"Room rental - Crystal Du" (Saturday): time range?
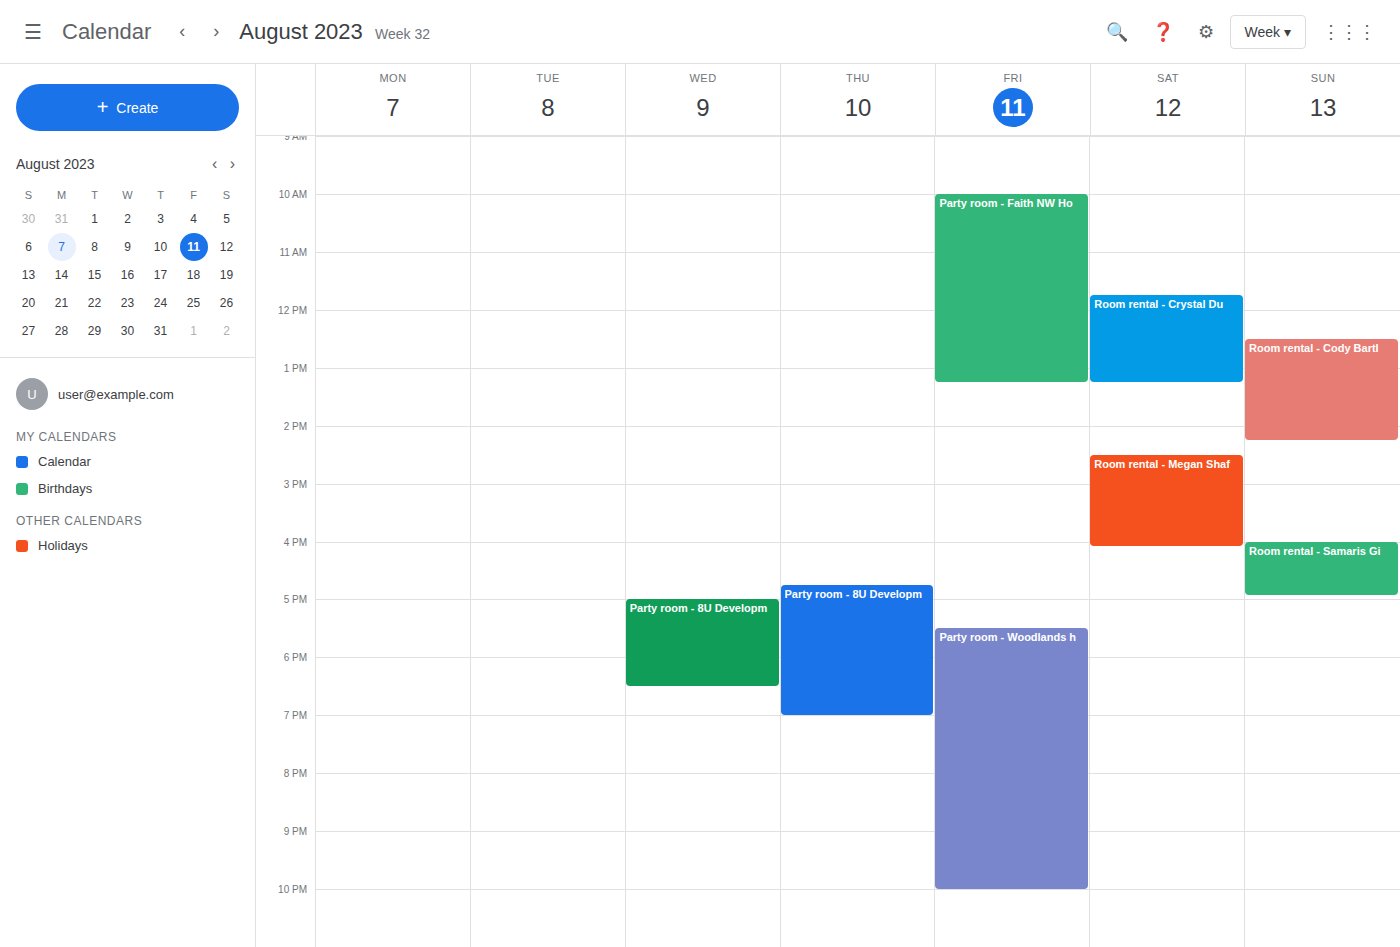
11:45 AM to 1:15 PM